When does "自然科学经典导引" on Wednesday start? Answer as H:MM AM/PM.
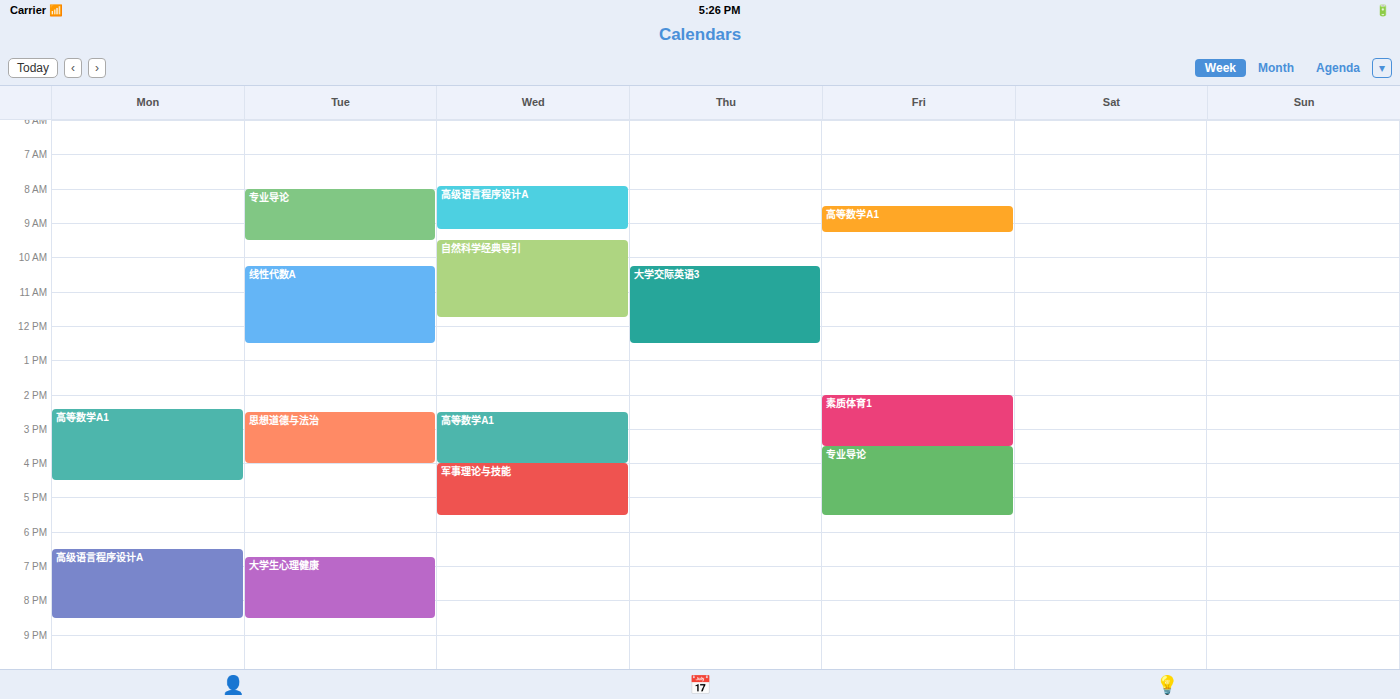
9:30 AM